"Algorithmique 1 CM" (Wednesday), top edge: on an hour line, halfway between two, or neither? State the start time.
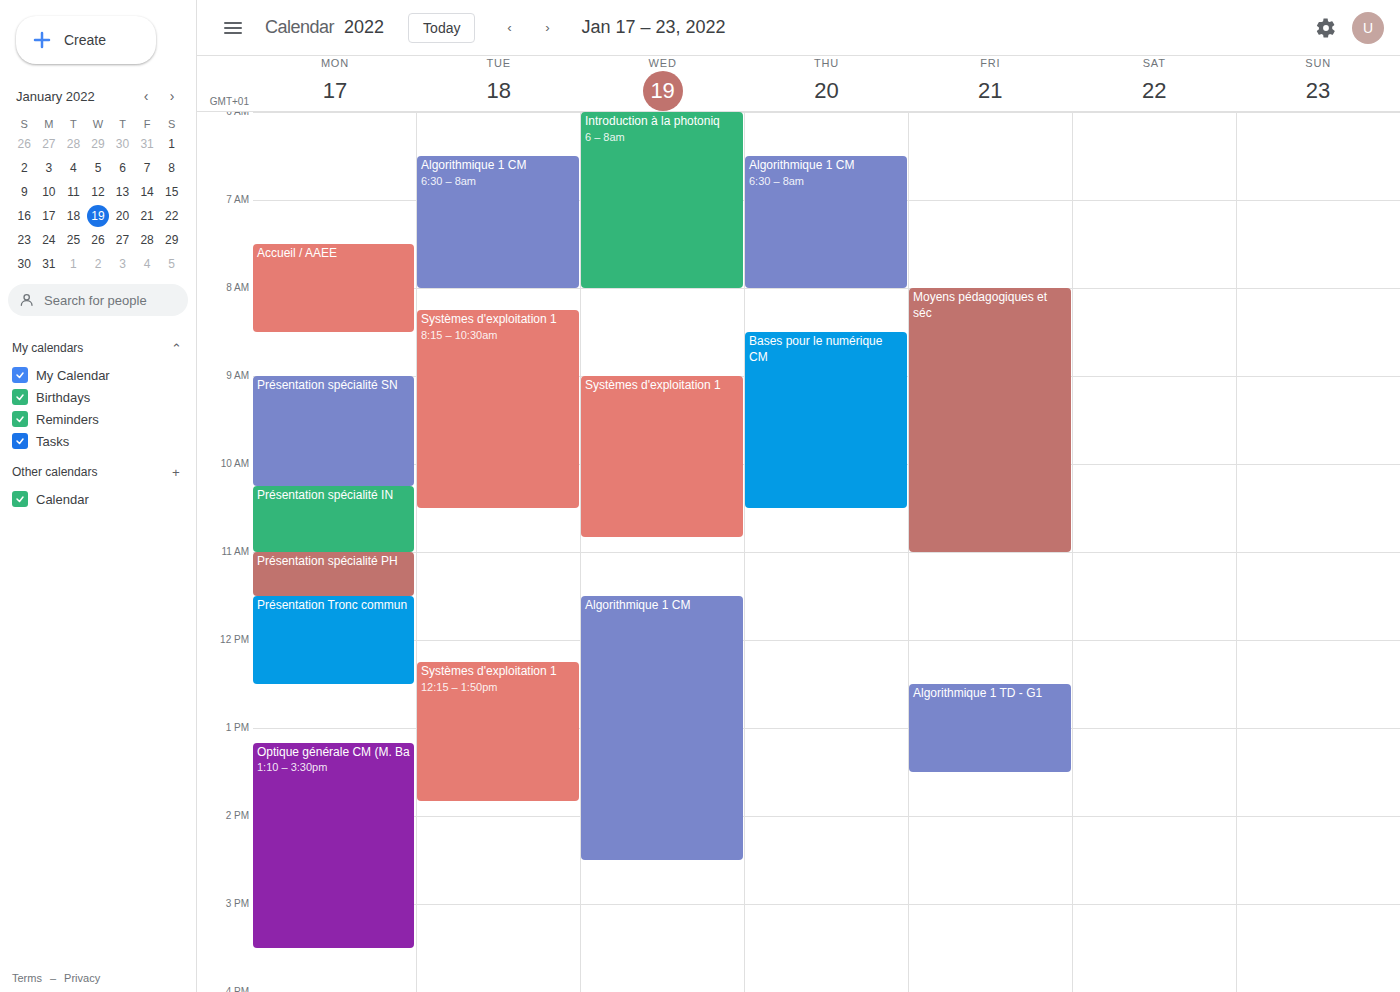
11:30 AM -- halfway between the 11 AM and 12 PM lines.